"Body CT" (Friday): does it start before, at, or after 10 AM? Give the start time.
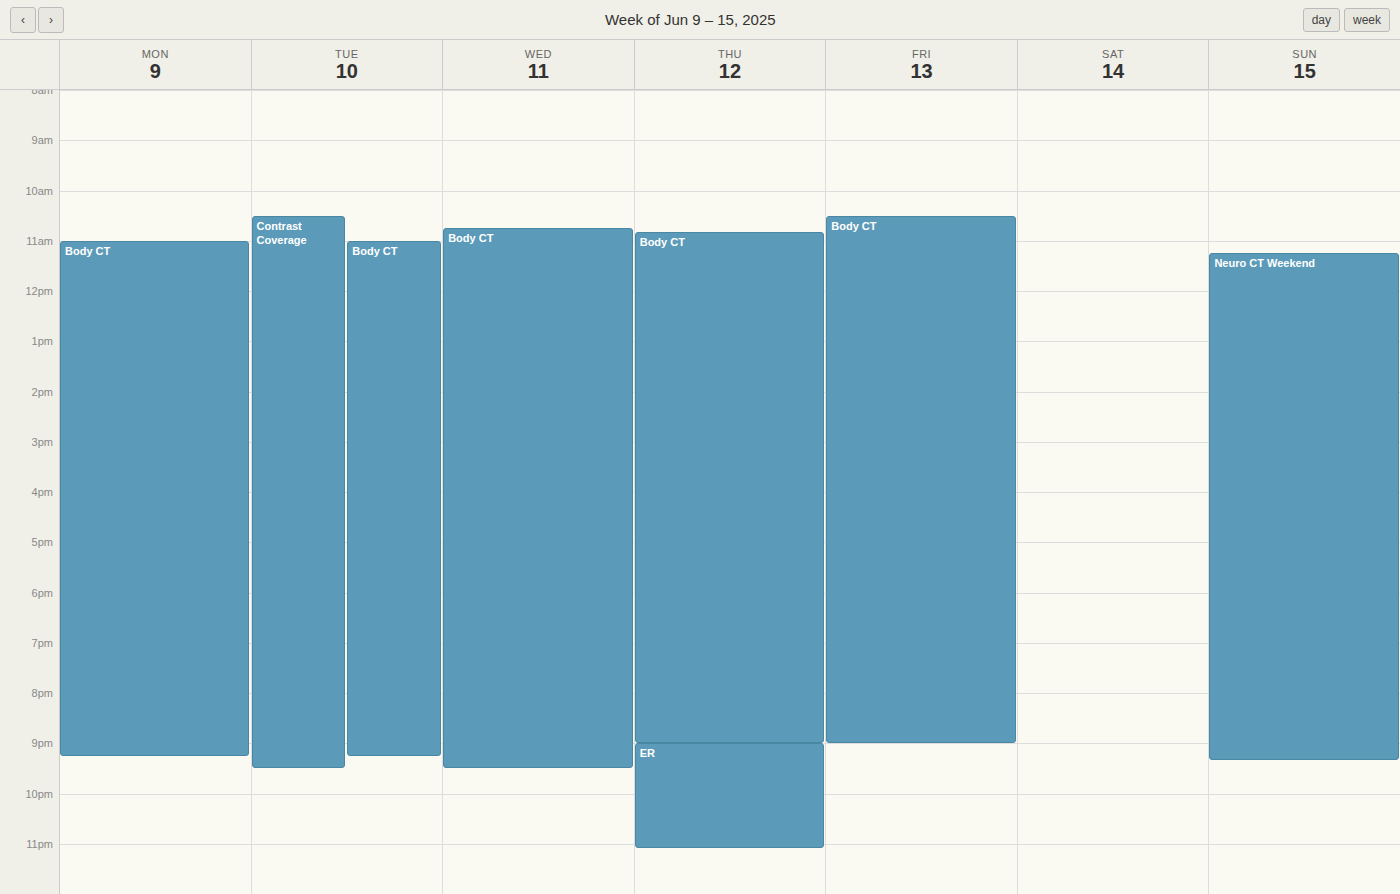
10:30 AM -- after 10 AM, 30 minutes below the 10 AM line.